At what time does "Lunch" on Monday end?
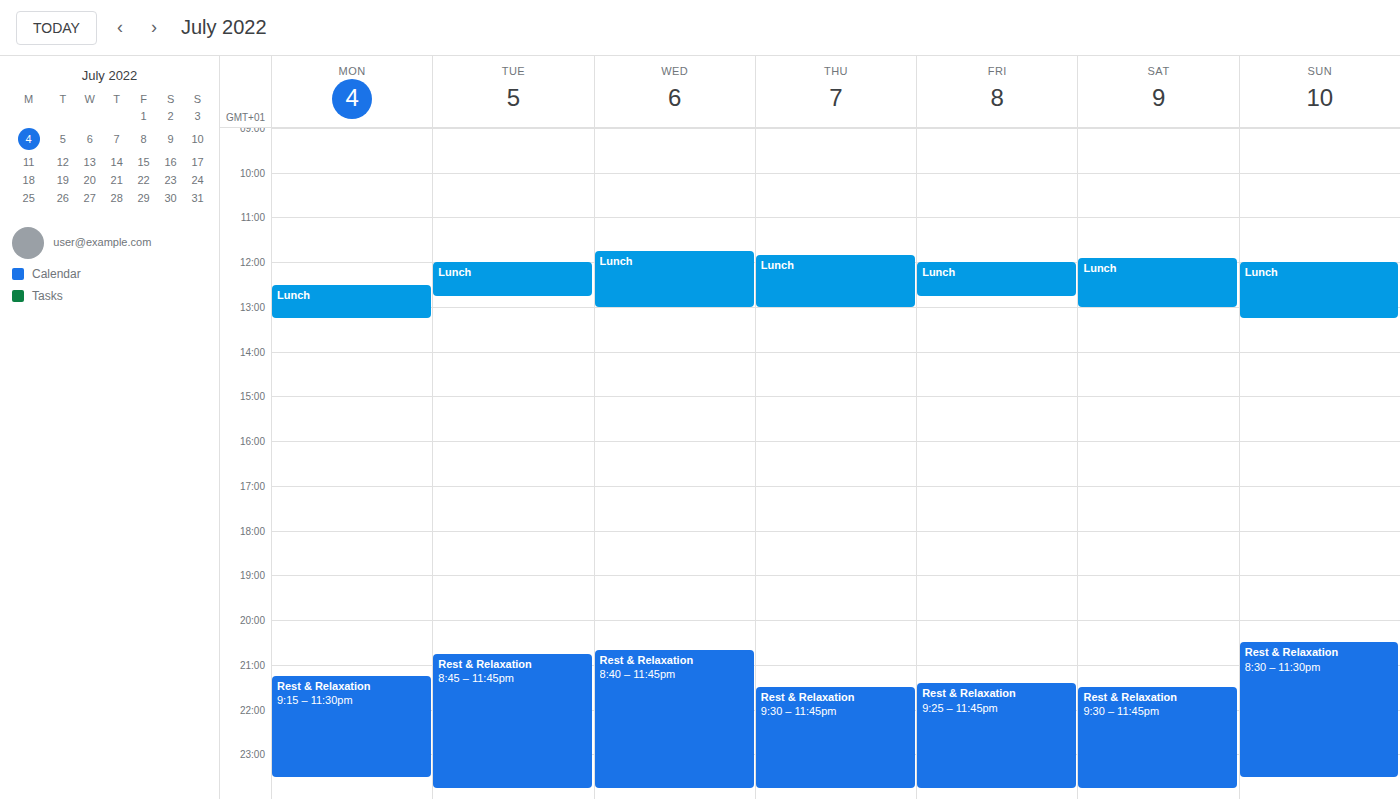
1:15 PM